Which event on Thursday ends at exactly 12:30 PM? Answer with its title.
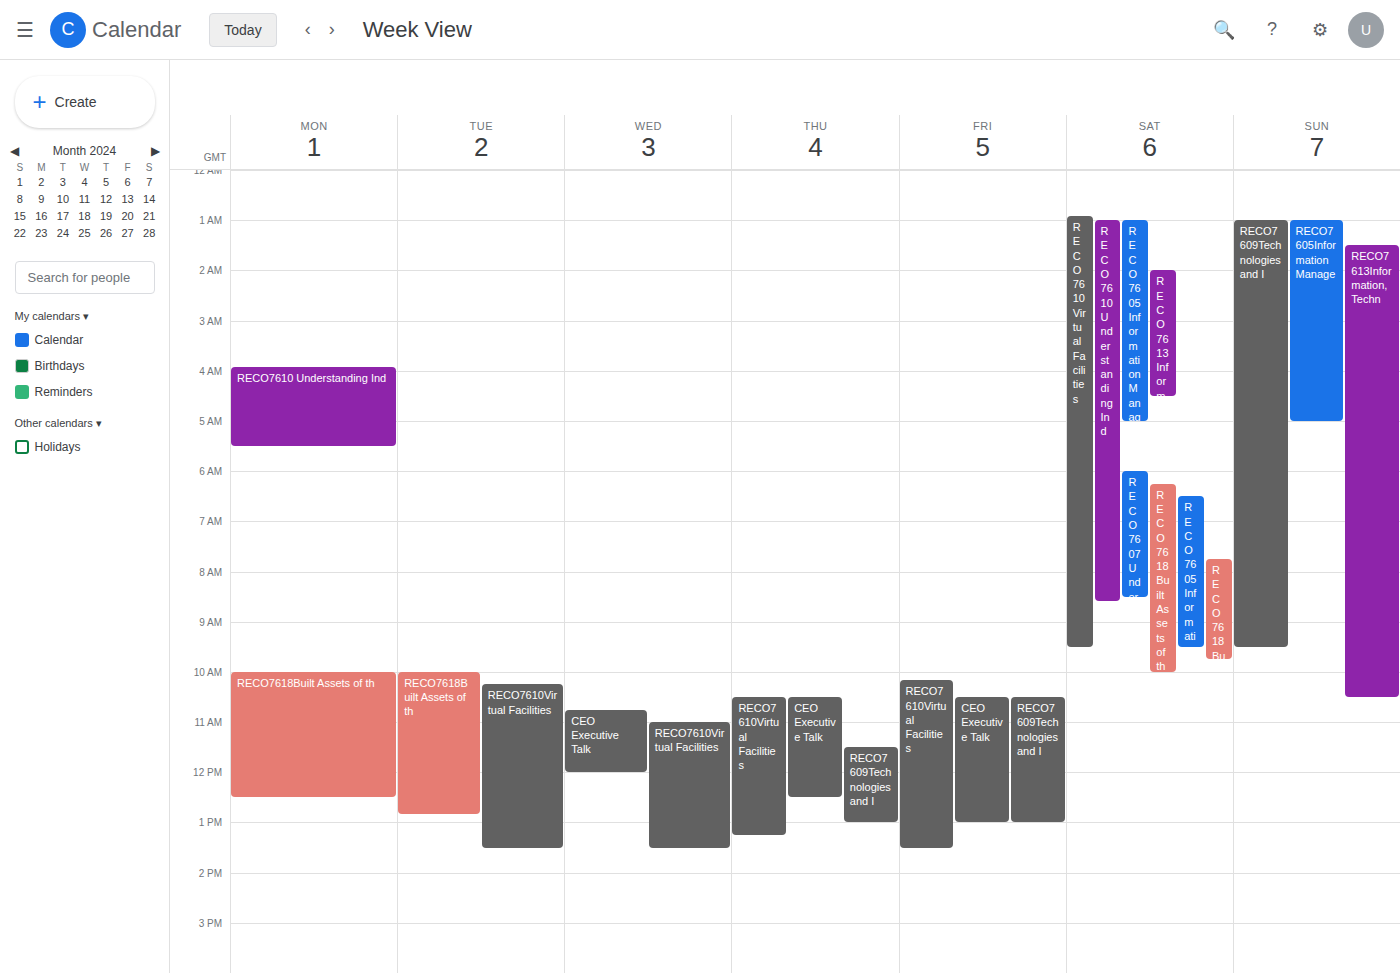
"CEO Executive Talk"